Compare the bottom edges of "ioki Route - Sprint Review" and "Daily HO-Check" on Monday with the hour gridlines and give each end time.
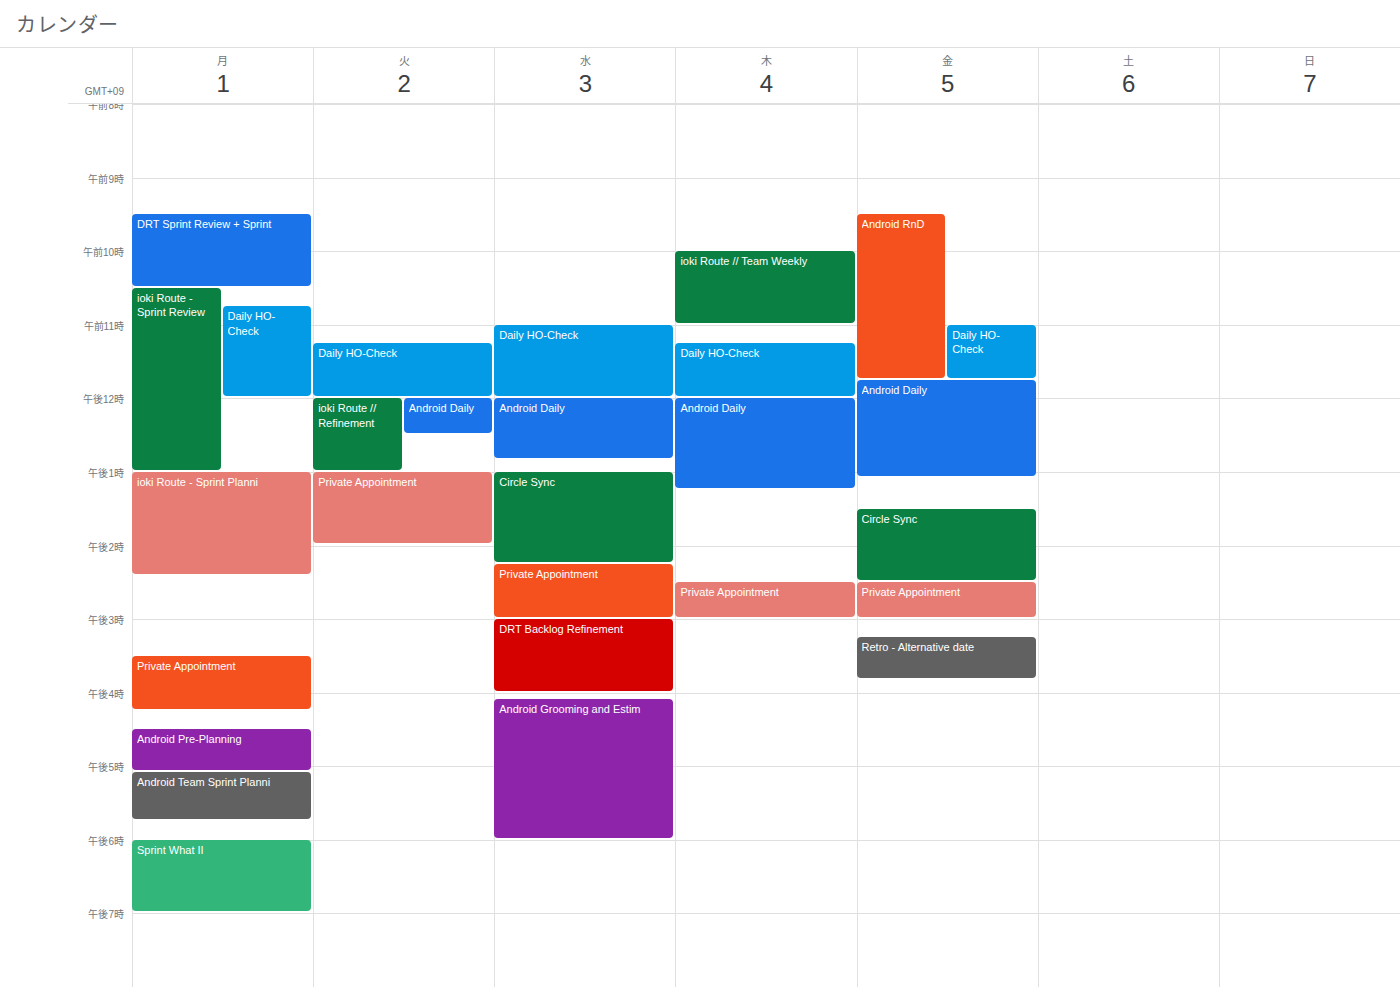
"ioki Route - Sprint Review": 1:00 PM, exactly on the 1 PM line. "Daily HO-Check": 12:00 PM, exactly on the 12 PM line.